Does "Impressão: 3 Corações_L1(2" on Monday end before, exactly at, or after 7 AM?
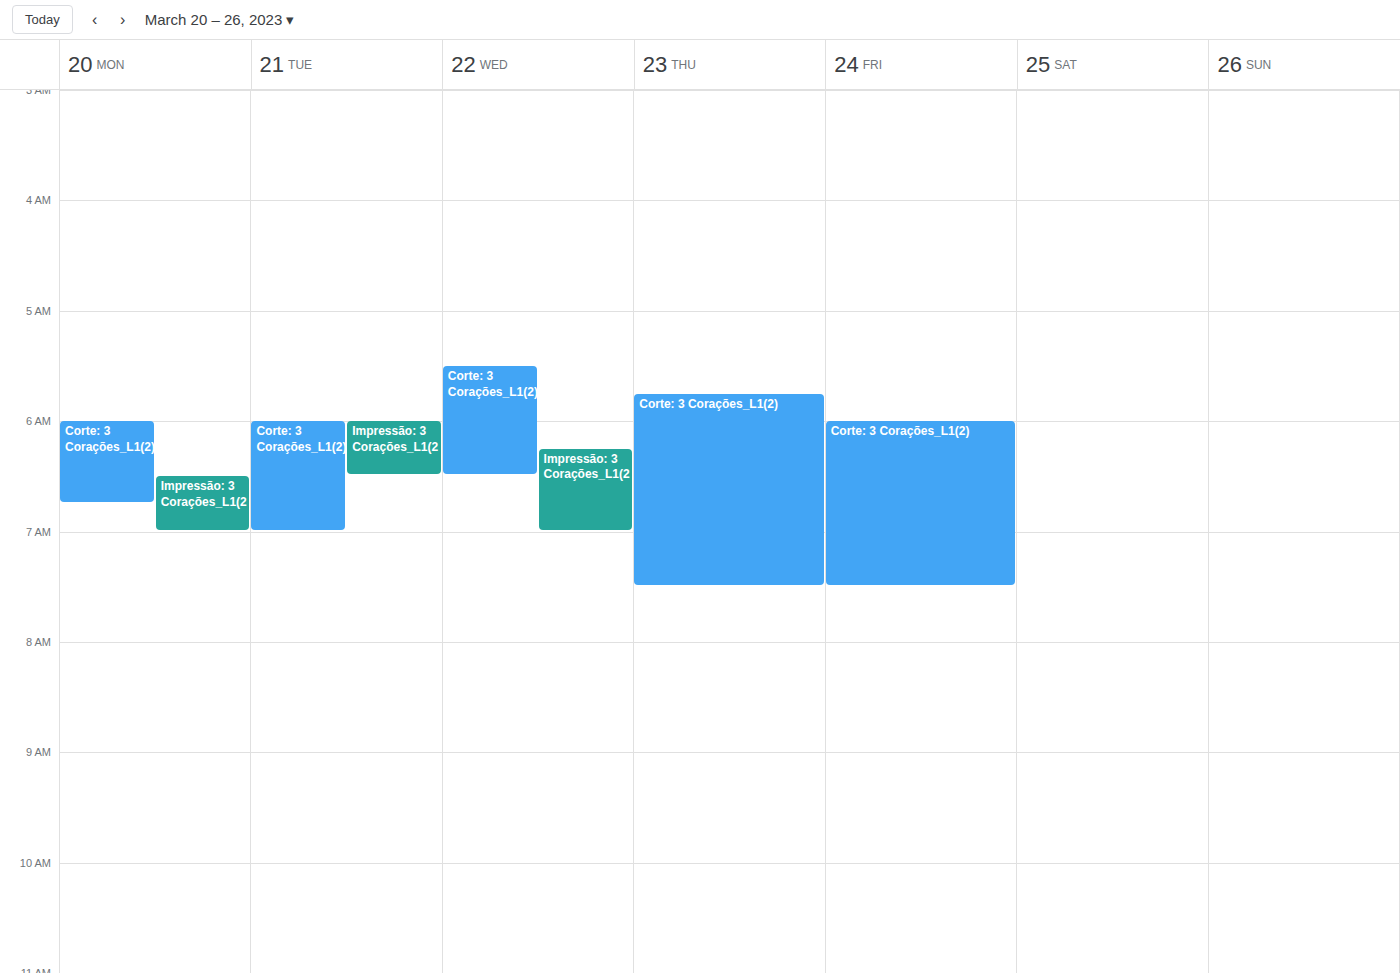
7:00 AM -- exactly at 7 AM, on the 7 AM line.